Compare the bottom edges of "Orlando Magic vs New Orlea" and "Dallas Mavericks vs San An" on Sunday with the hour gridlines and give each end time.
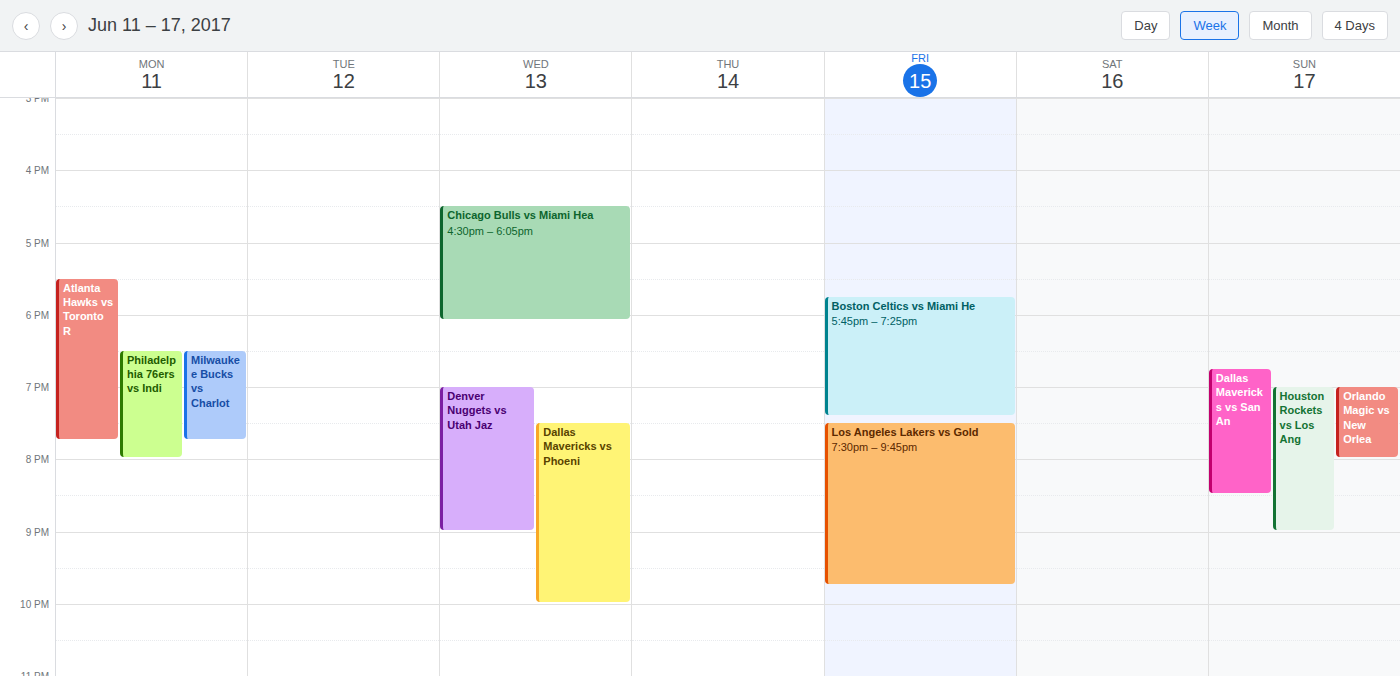
"Orlando Magic vs New Orlea": 8:00 PM, exactly on the 8 PM line. "Dallas Mavericks vs San An": 8:30 PM, halfway between the 8 PM and 9 PM lines.